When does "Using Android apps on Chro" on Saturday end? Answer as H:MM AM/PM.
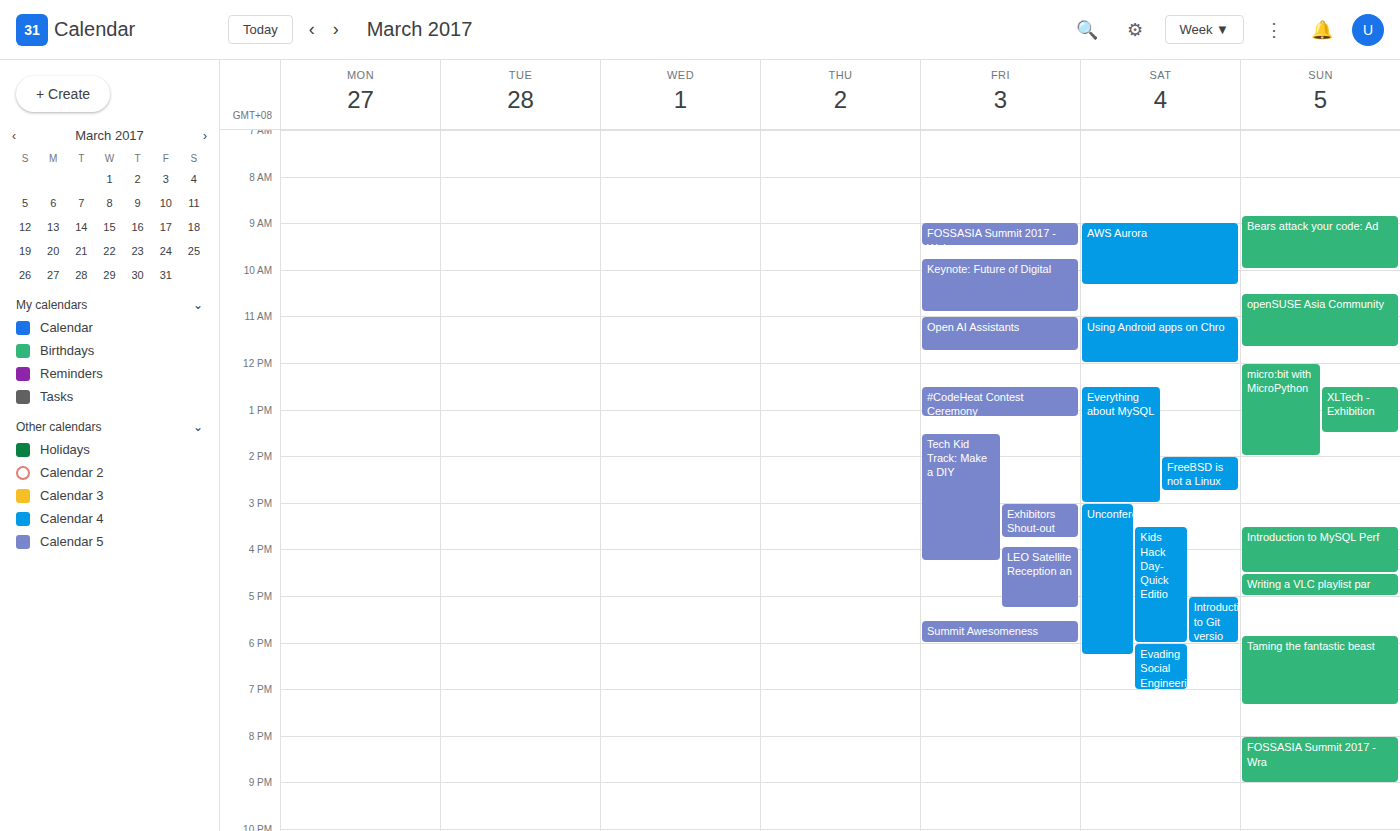
12:00 PM